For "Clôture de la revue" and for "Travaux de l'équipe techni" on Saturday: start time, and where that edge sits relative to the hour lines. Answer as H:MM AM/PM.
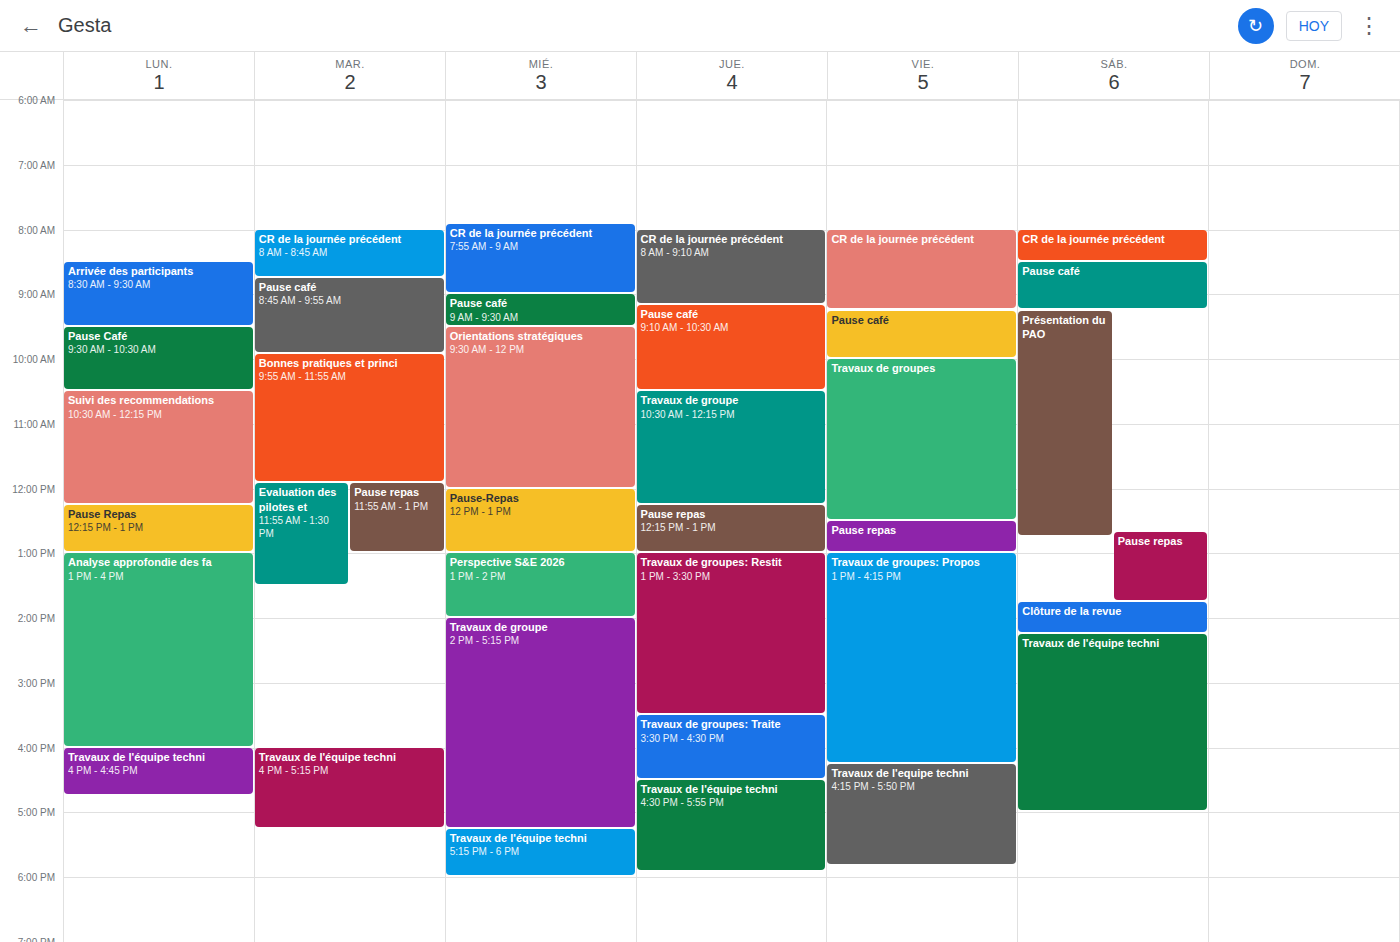
"Clôture de la revue": 1:45 PM, neither: three quarters of the way from the 1 PM line to the 2 PM line. "Travaux de l'équipe techni": 2:15 PM, neither: a quarter of the way from the 2 PM line to the 3 PM line.